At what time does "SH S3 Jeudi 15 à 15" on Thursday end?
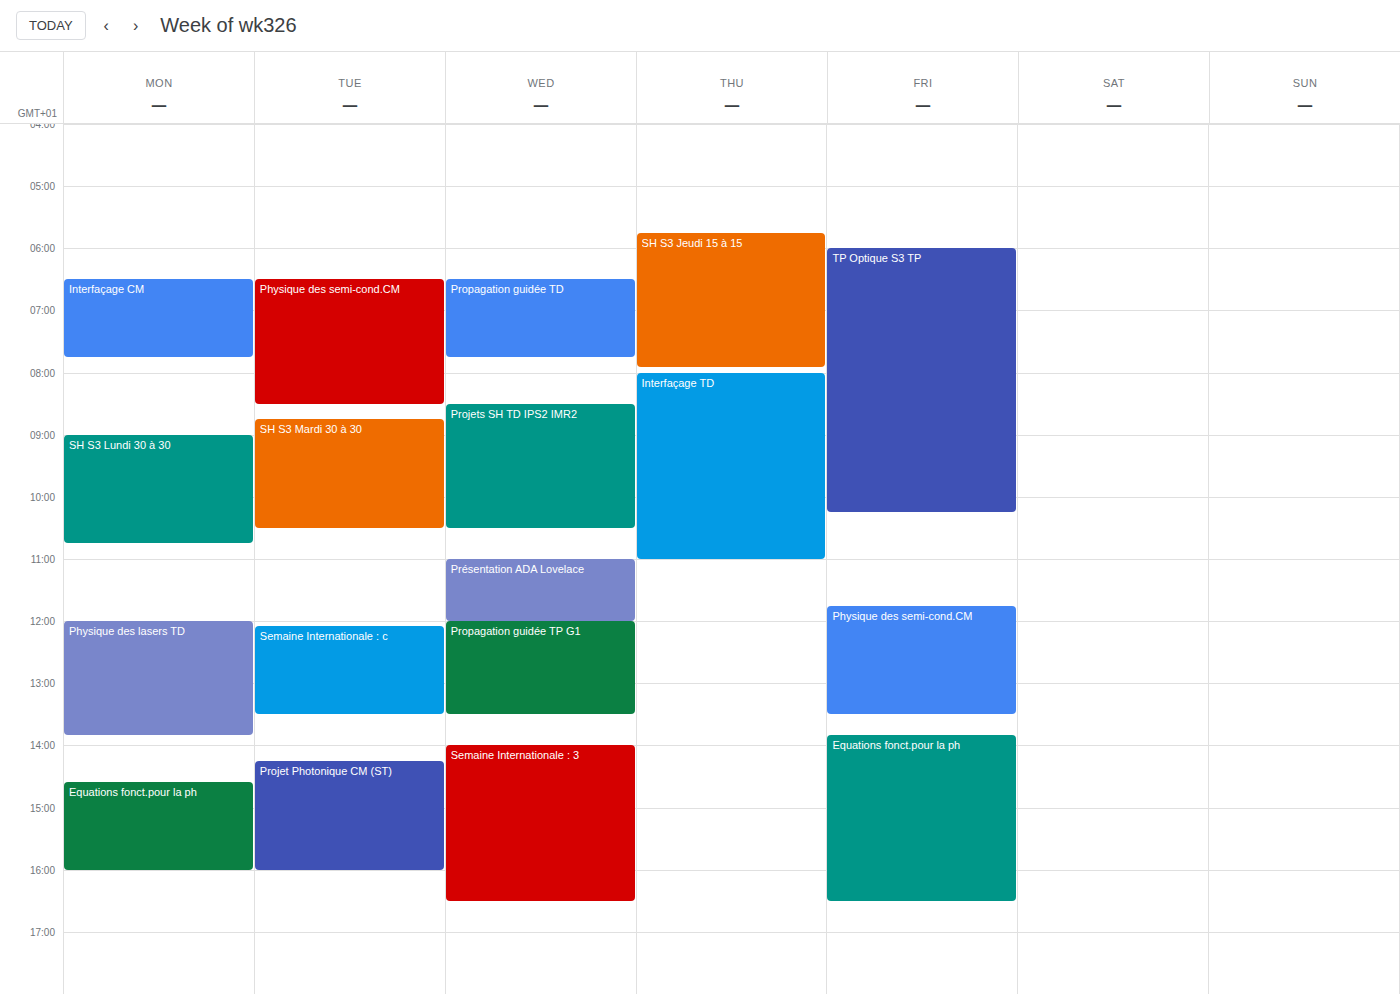
7:55 AM